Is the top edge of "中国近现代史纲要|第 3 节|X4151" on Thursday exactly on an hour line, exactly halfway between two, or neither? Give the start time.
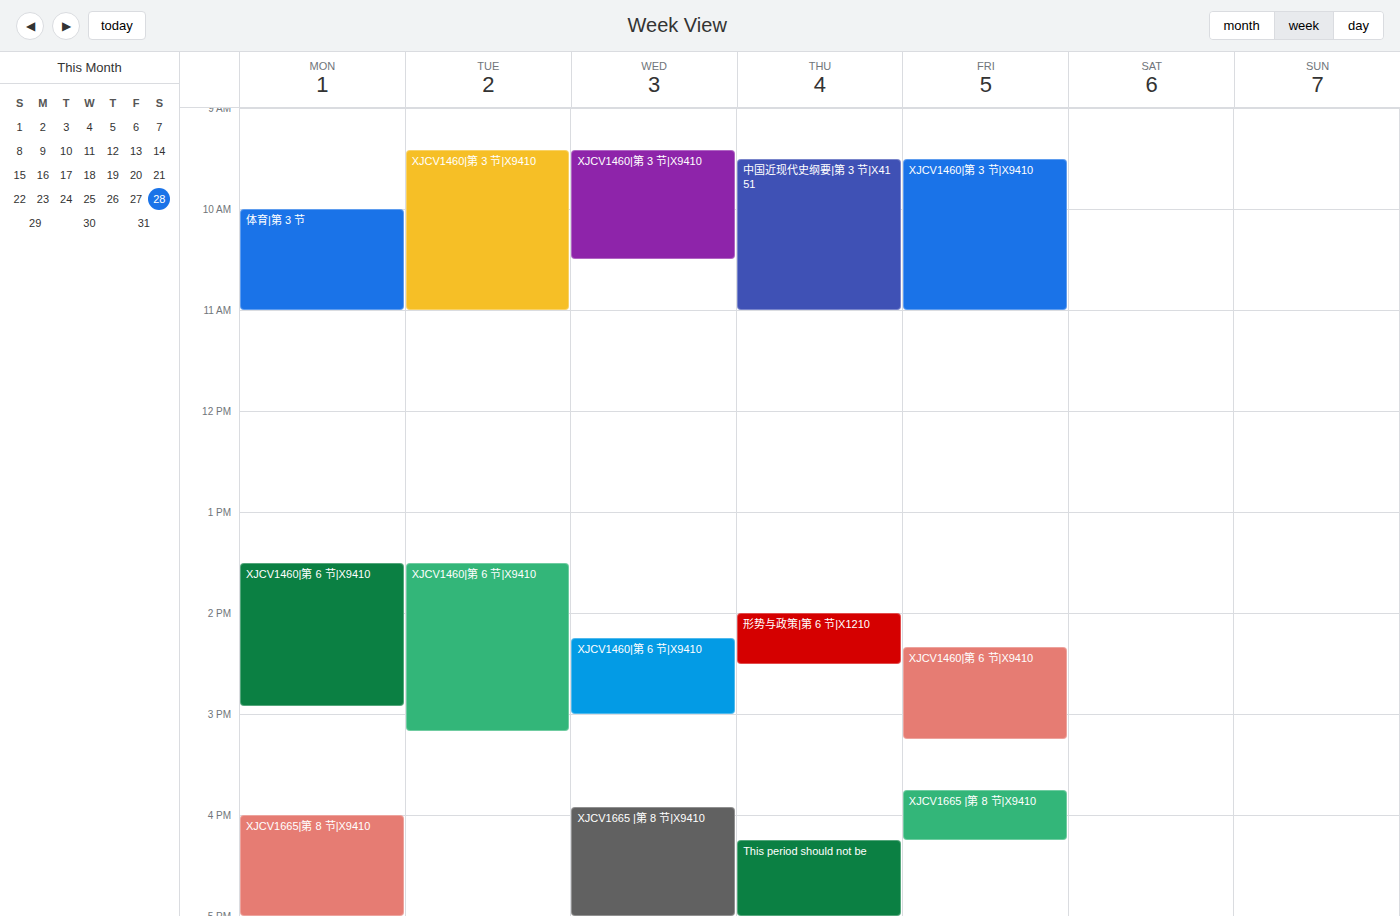
9:30 AM -- halfway between the 9 AM and 10 AM lines.